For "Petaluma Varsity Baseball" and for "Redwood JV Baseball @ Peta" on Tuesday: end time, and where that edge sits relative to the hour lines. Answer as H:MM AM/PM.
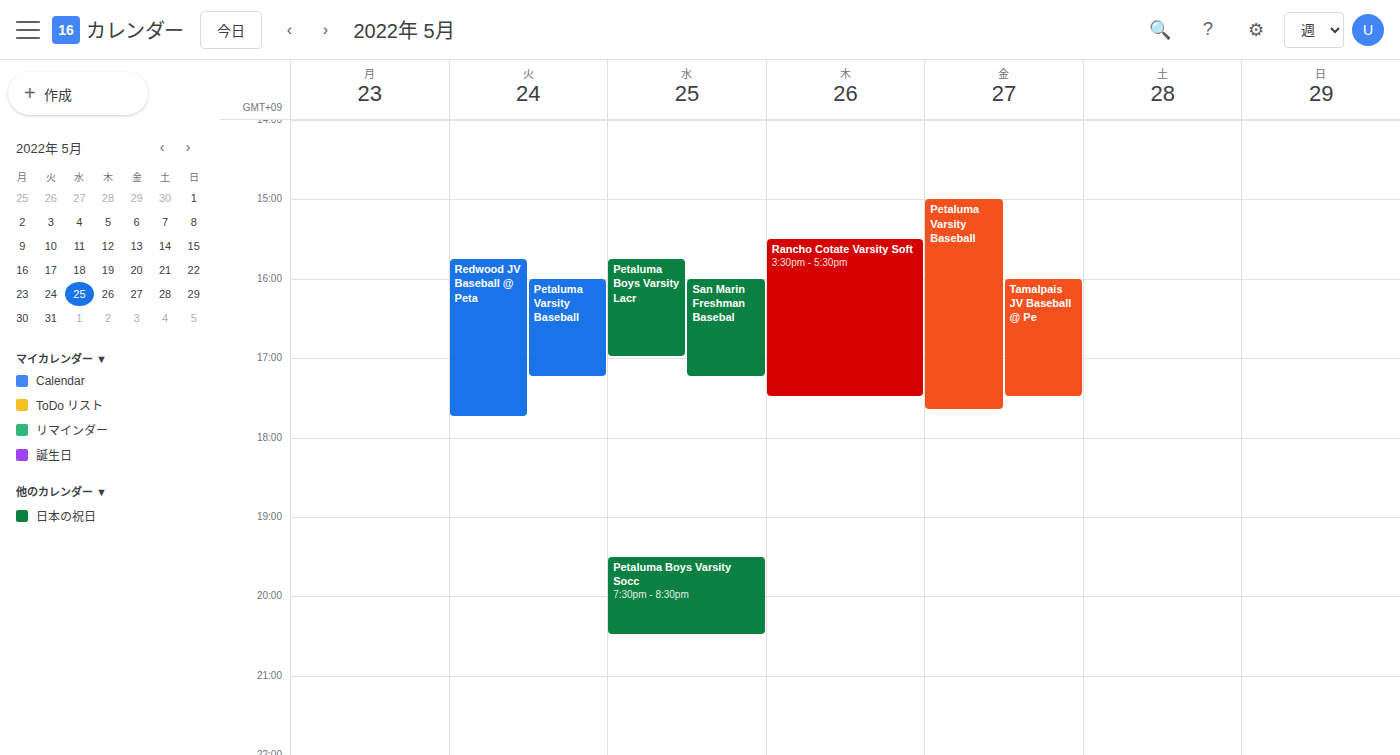
"Petaluma Varsity Baseball": 5:15 PM, neither: a quarter of the way from the 5 PM line to the 6 PM line. "Redwood JV Baseball @ Peta": 5:45 PM, neither: three quarters of the way from the 5 PM line to the 6 PM line.